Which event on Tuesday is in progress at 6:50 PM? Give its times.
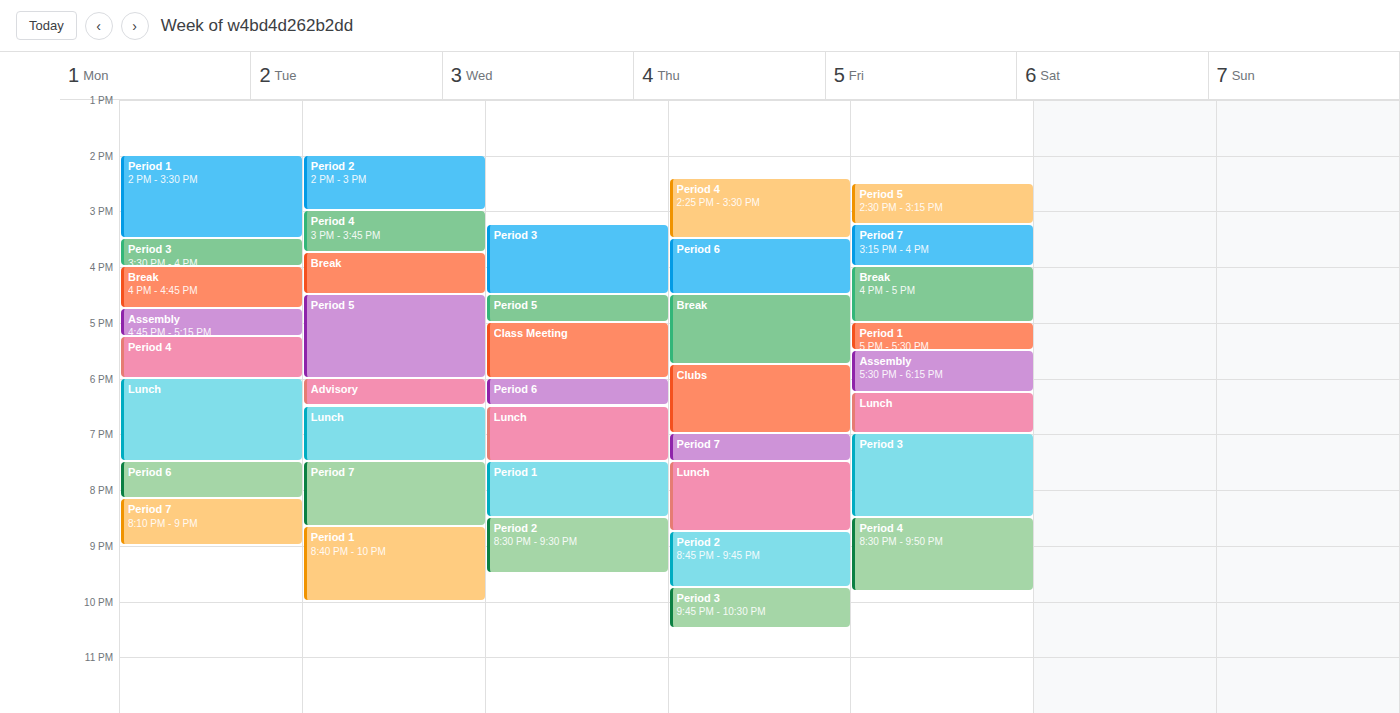
"Lunch", 6:30 PM to 7:30 PM